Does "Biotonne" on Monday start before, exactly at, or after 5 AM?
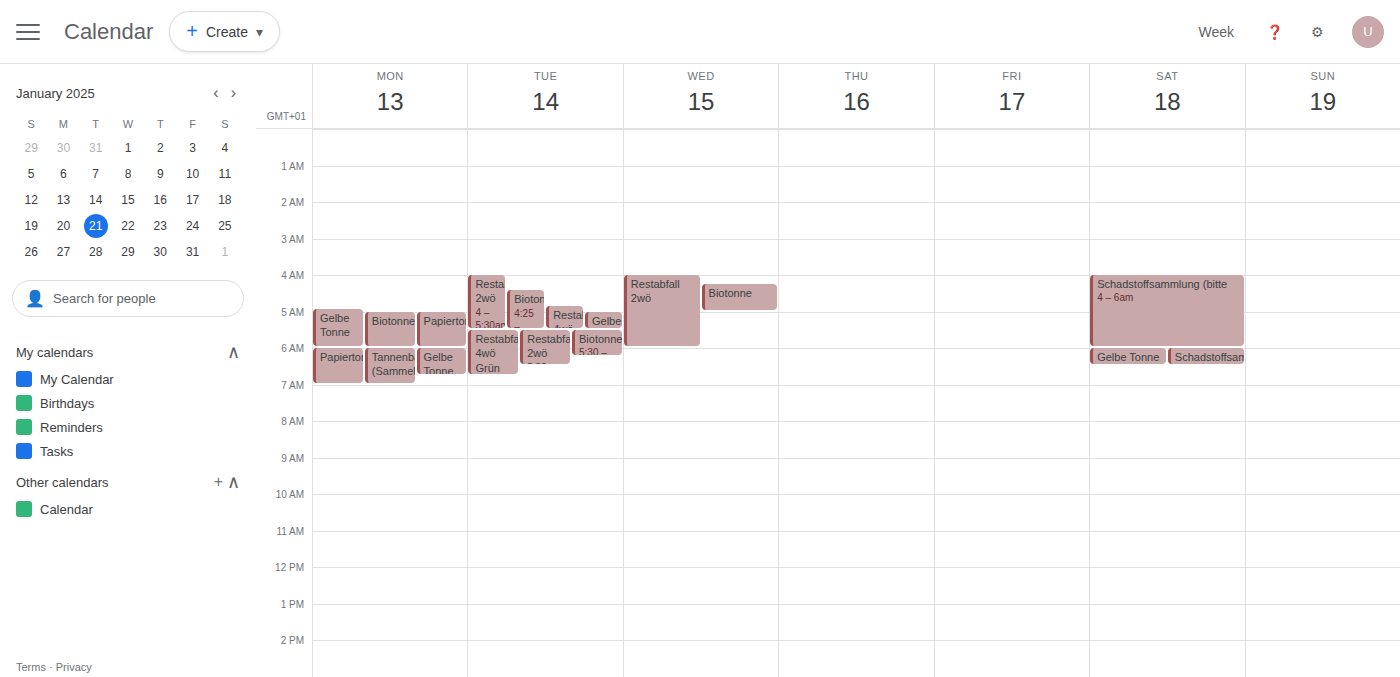
5:00 AM -- exactly at 5 AM, on the 5 AM line.